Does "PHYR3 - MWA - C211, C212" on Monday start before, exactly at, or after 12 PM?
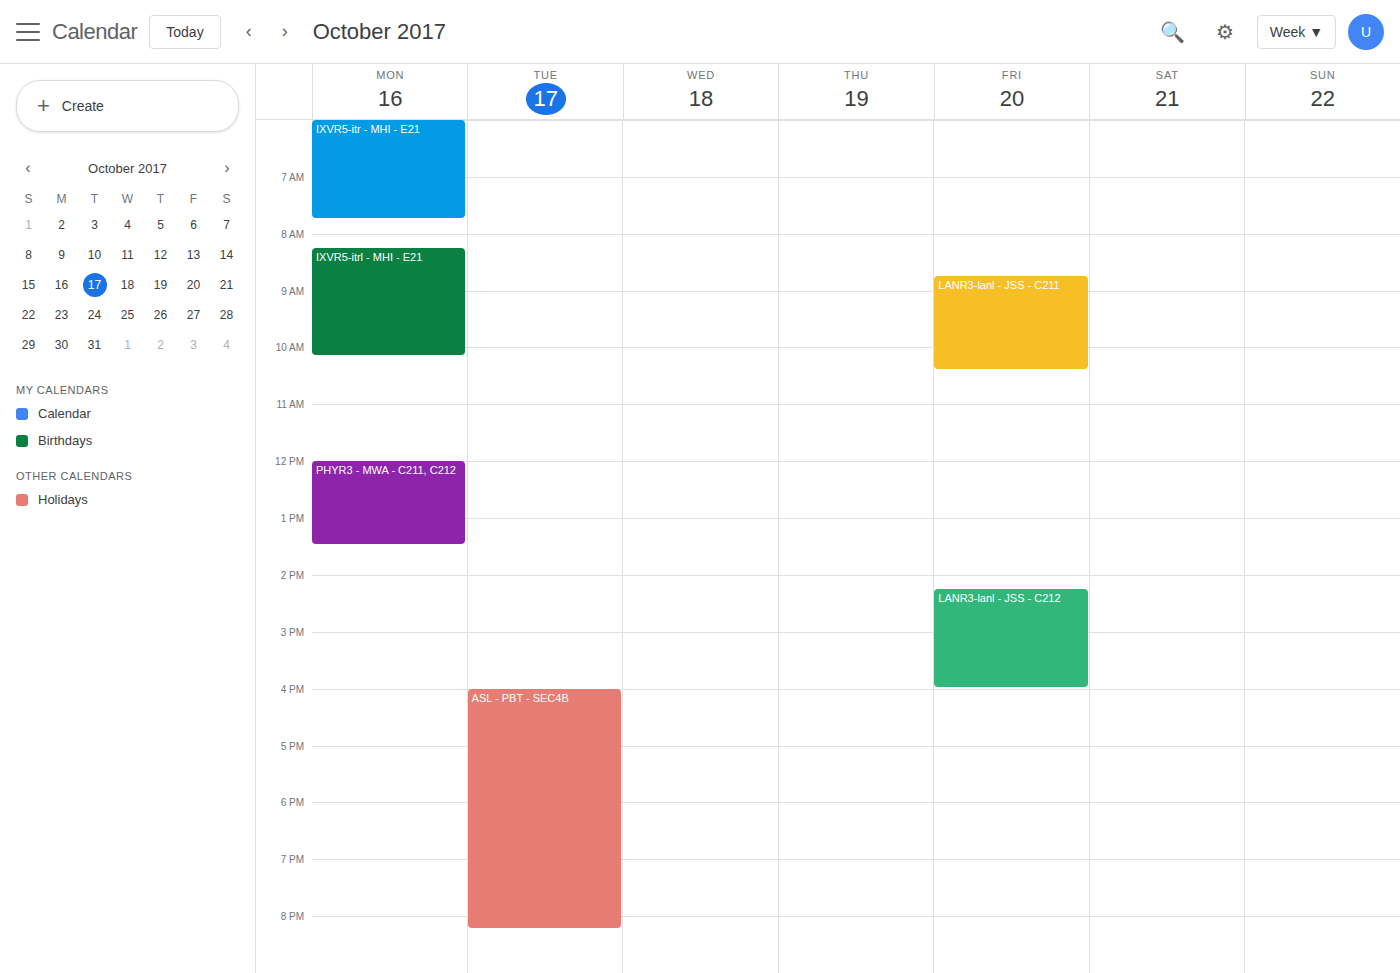
12:00 PM -- exactly at 12 PM, on the 12 PM line.